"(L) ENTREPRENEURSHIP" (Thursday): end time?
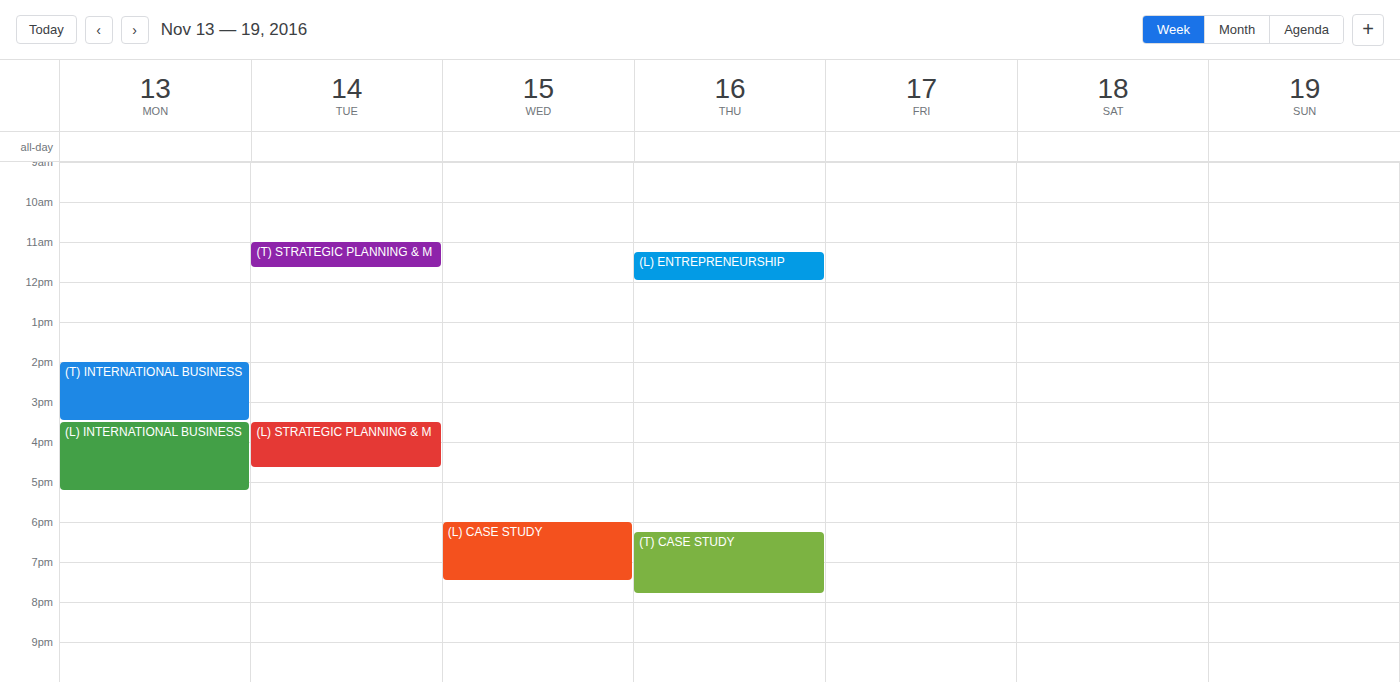
12:00 PM